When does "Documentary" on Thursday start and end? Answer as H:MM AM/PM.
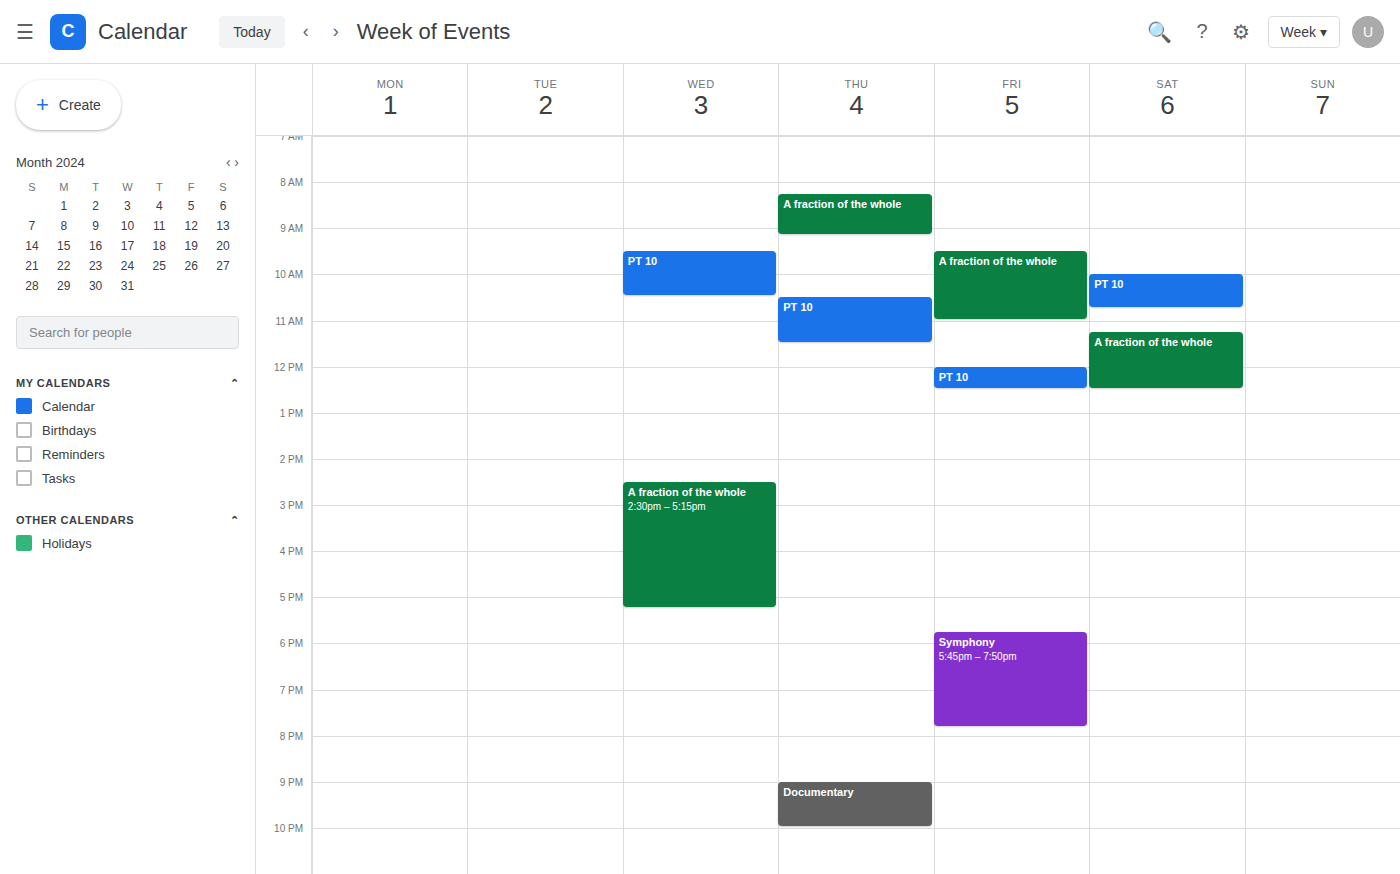
9:00 PM to 10:00 PM